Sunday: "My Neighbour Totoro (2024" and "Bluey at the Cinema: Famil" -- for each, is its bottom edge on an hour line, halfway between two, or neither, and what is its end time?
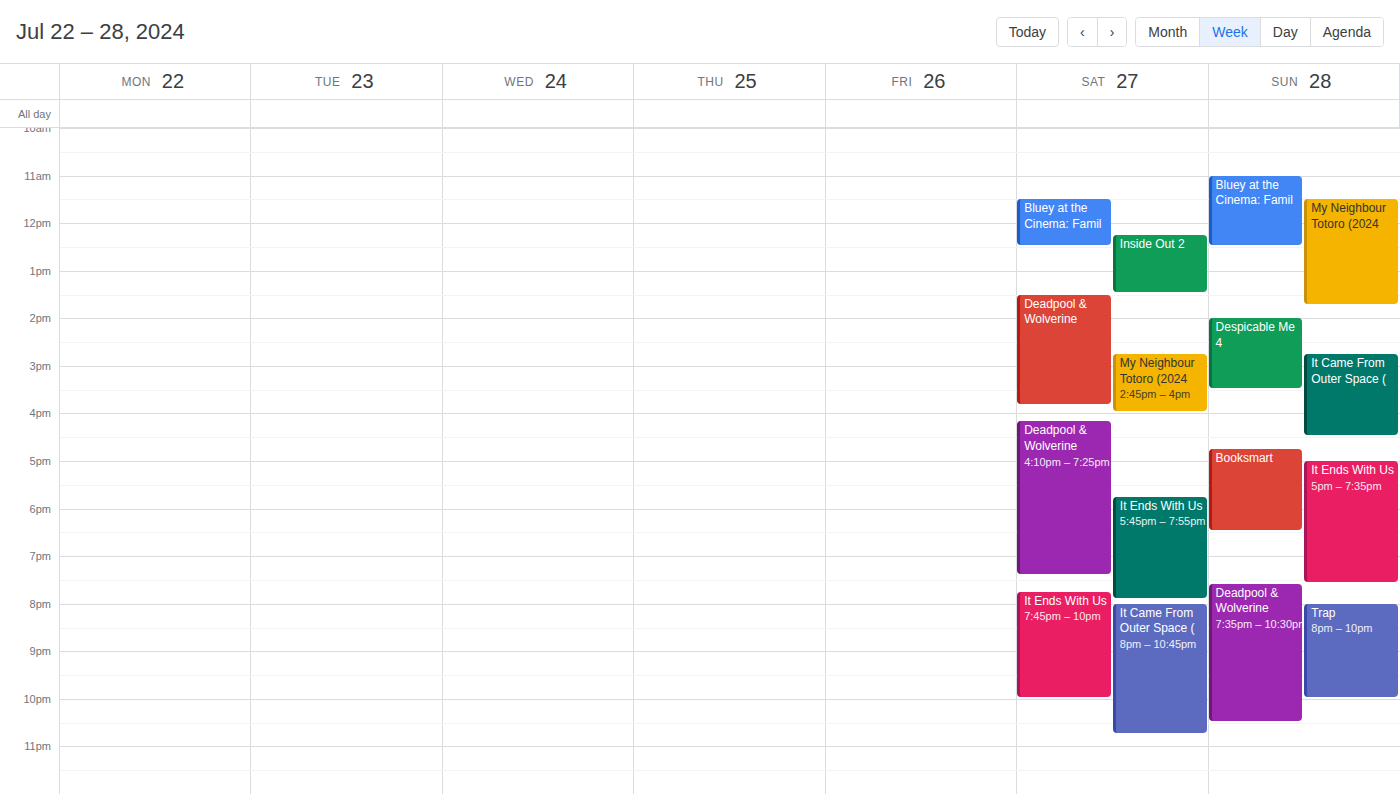
"My Neighbour Totoro (2024": 1:45 PM, neither: three quarters of the way from the 1 PM line to the 2 PM line. "Bluey at the Cinema: Famil": 12:30 PM, halfway between the 12 PM and 1 PM lines.